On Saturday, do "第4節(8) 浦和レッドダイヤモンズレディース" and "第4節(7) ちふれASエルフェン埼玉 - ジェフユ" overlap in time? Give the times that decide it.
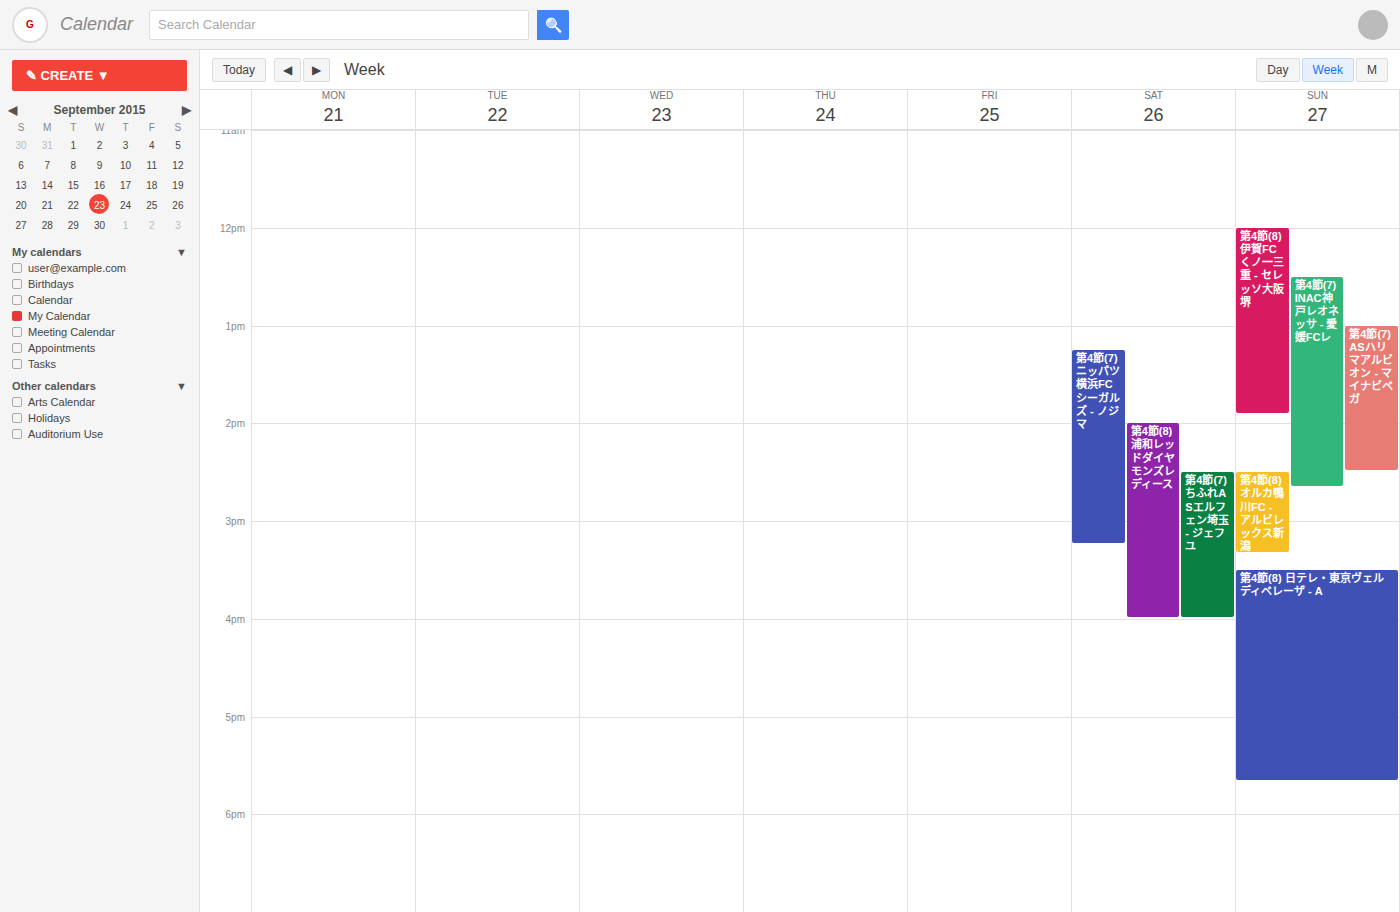
"第4節(7) ちふれASエルフェン埼玉 - ジェフユ" runs 2:30 PM to 4:00 PM, inside "第4節(8) 浦和レッドダイヤモンズレディース" -- they overlap.